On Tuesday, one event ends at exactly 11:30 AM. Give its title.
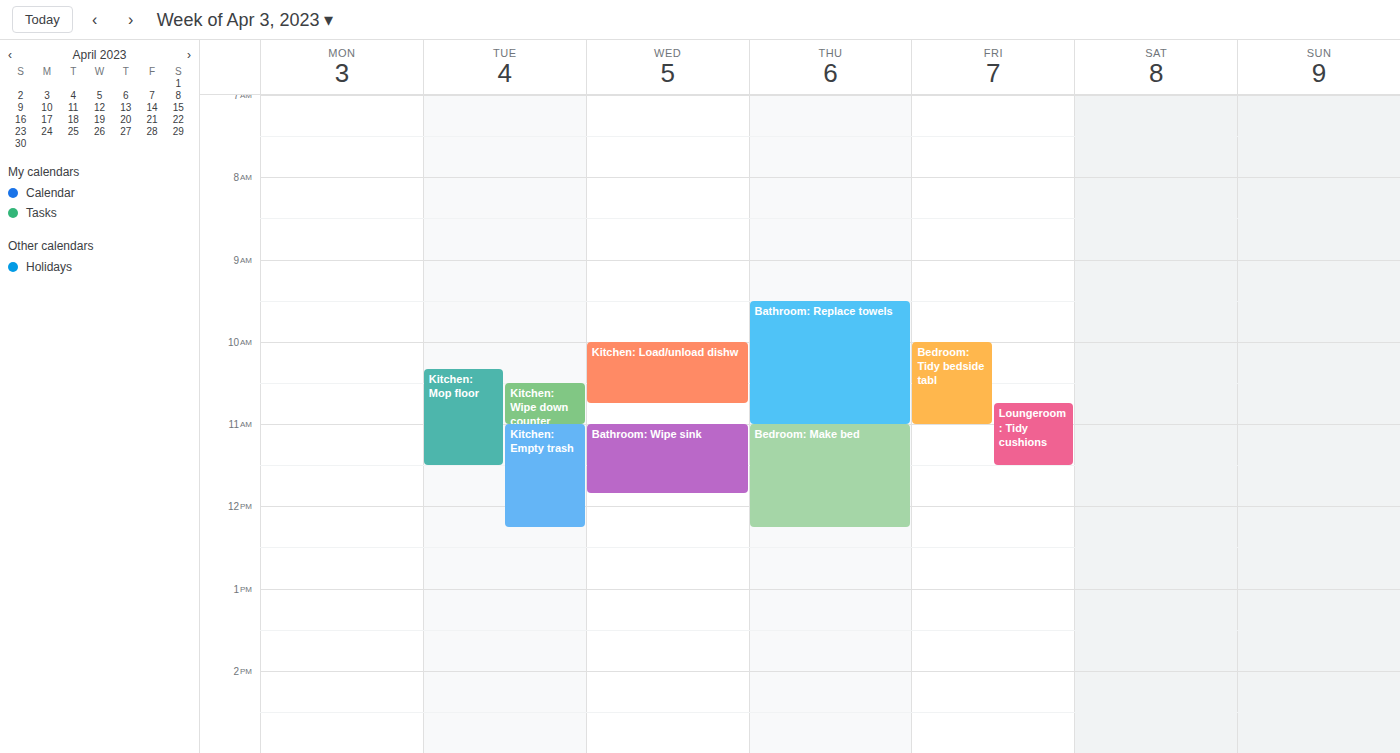
"Kitchen: Mop floor"